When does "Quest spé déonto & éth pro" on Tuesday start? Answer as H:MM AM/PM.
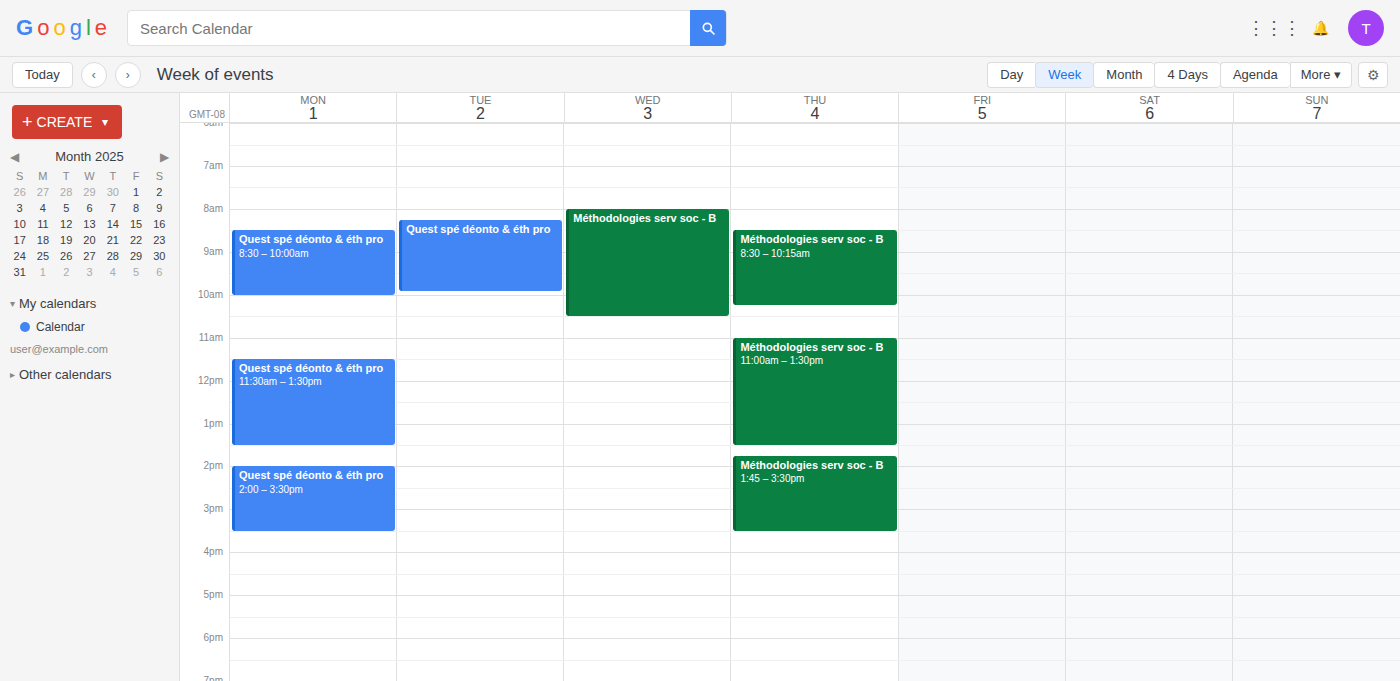
8:15 AM